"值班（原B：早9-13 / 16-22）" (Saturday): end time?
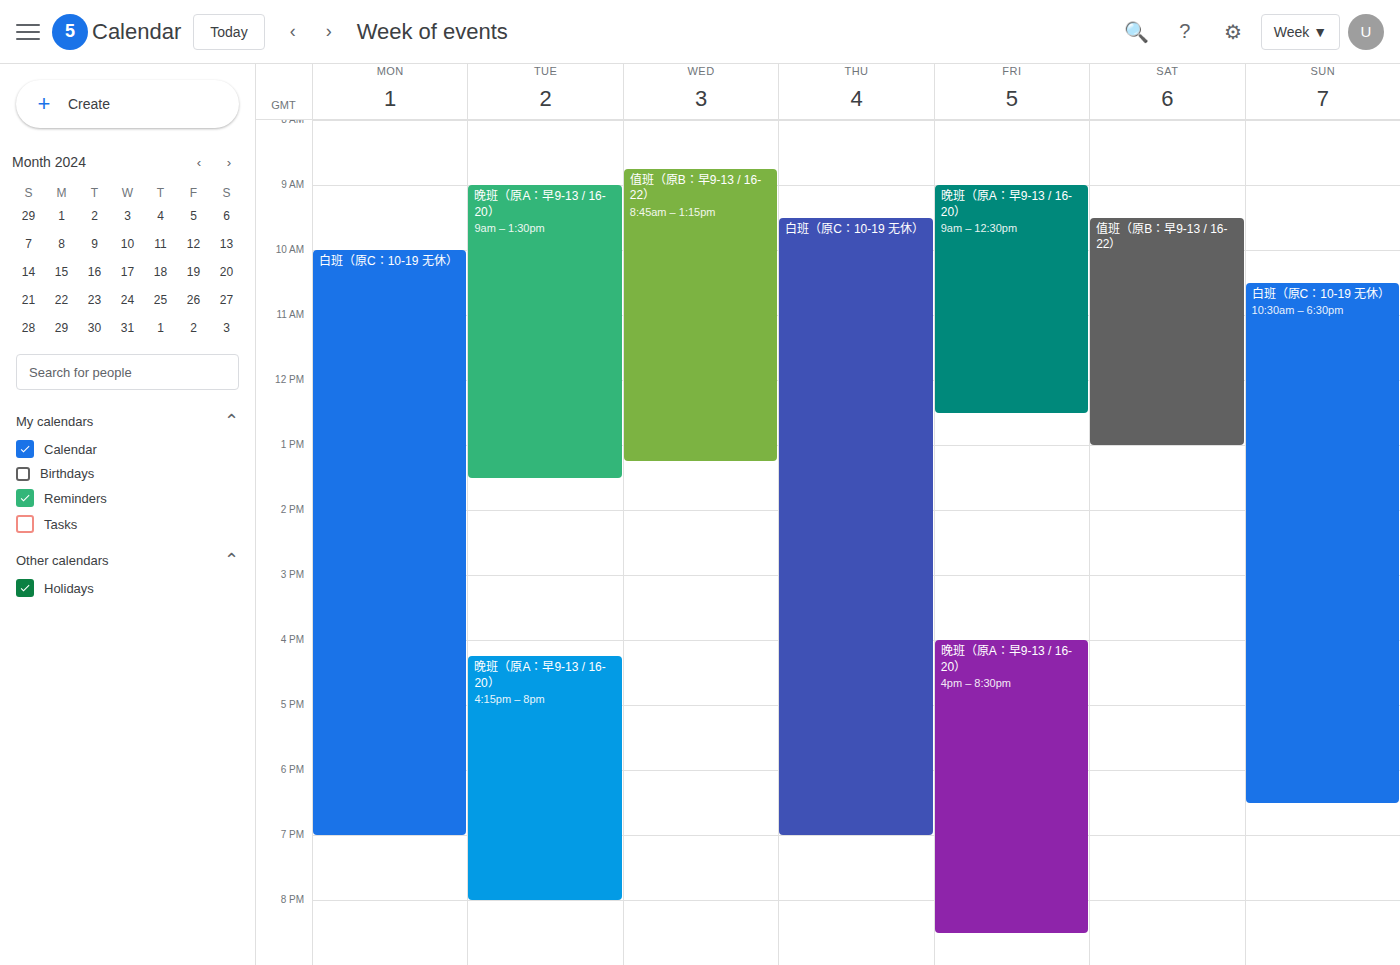
1:00 PM